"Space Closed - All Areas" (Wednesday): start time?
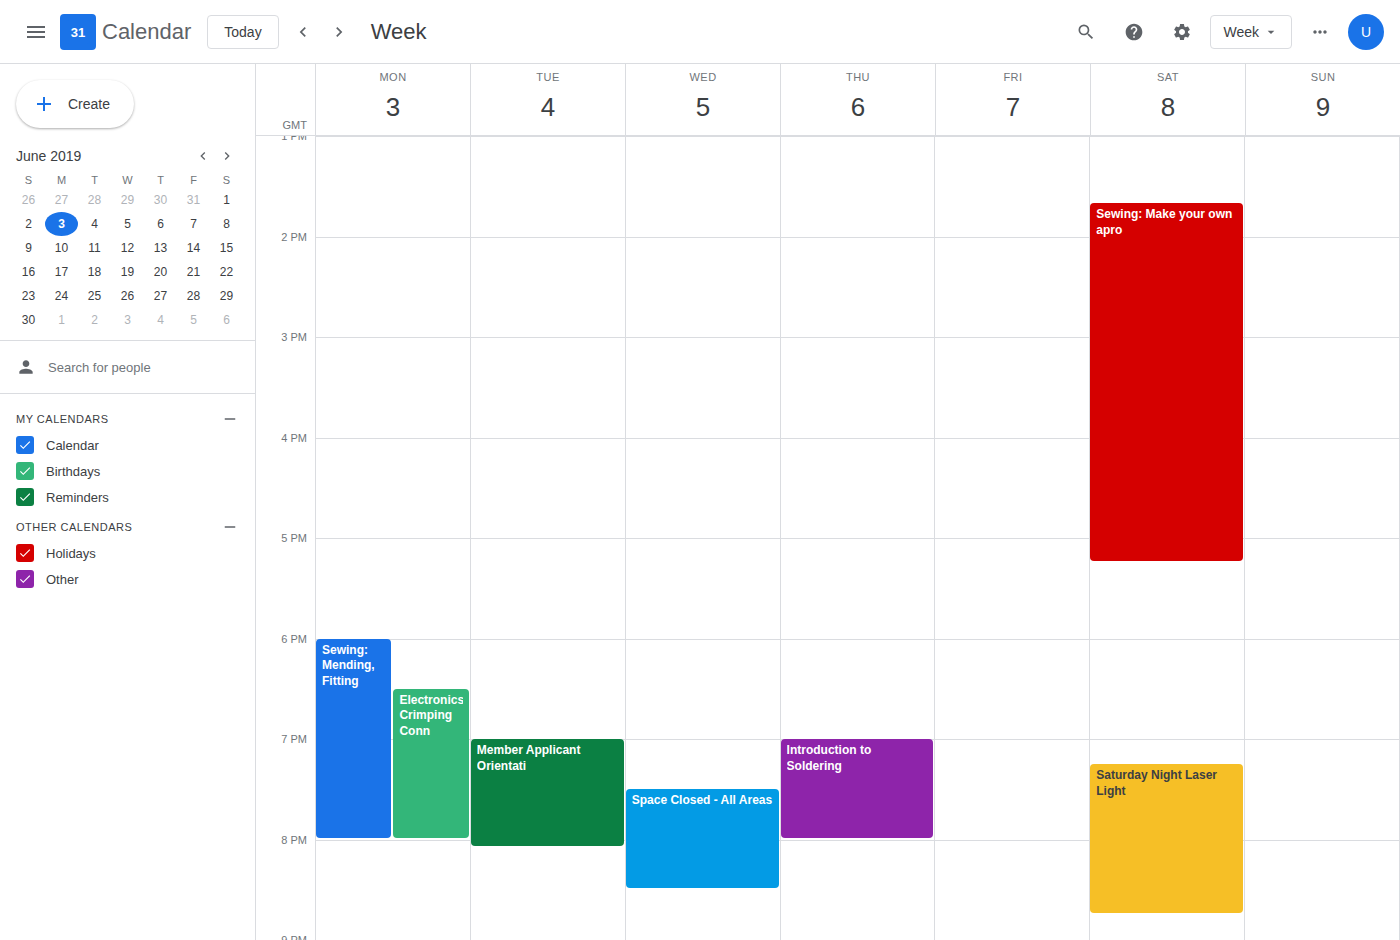
7:30 PM